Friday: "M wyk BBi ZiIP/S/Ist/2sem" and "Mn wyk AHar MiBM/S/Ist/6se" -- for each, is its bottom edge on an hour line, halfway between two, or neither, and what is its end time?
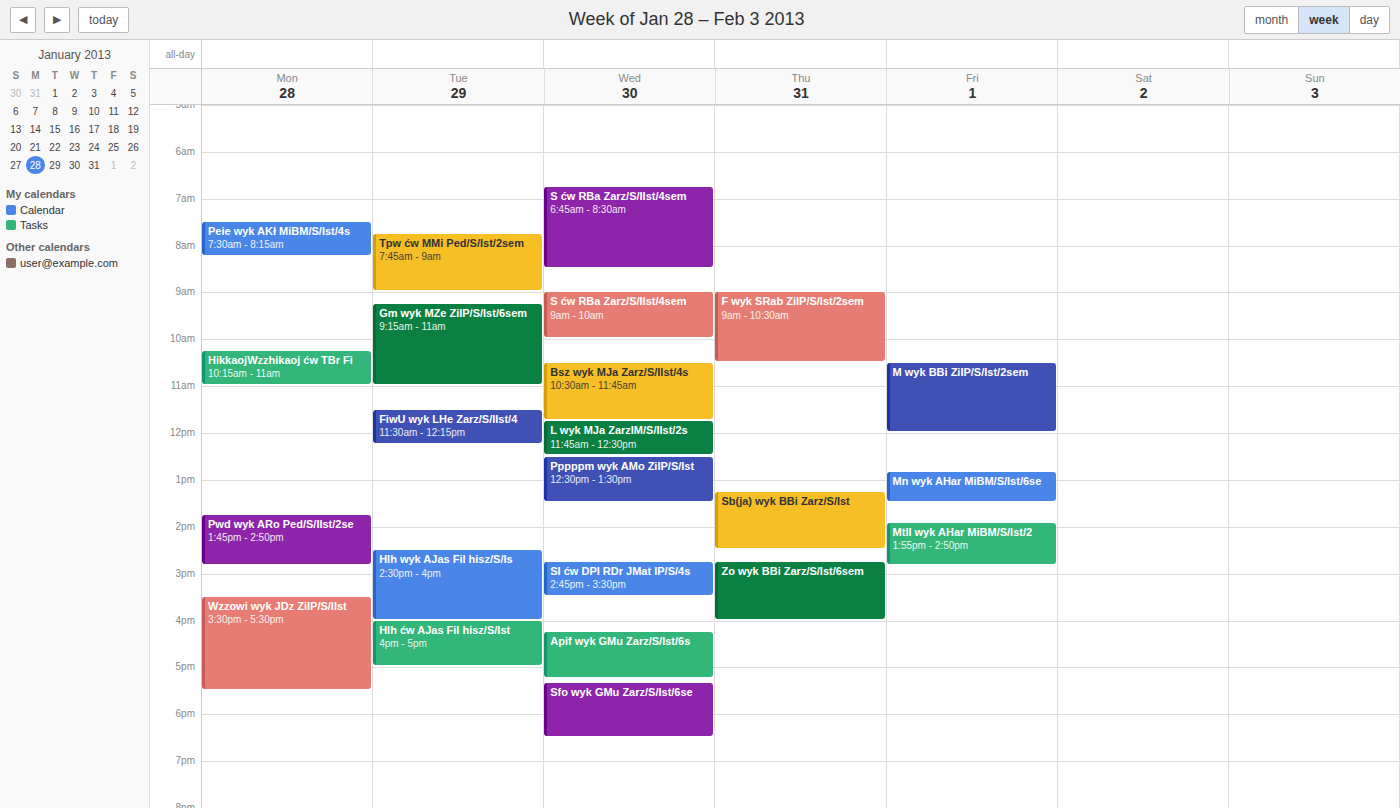
"M wyk BBi ZiIP/S/Ist/2sem": 12:00, exactly on the 12:00 line. "Mn wyk AHar MiBM/S/Ist/6se": 13:30, halfway between the 13:00 and 14:00 lines.